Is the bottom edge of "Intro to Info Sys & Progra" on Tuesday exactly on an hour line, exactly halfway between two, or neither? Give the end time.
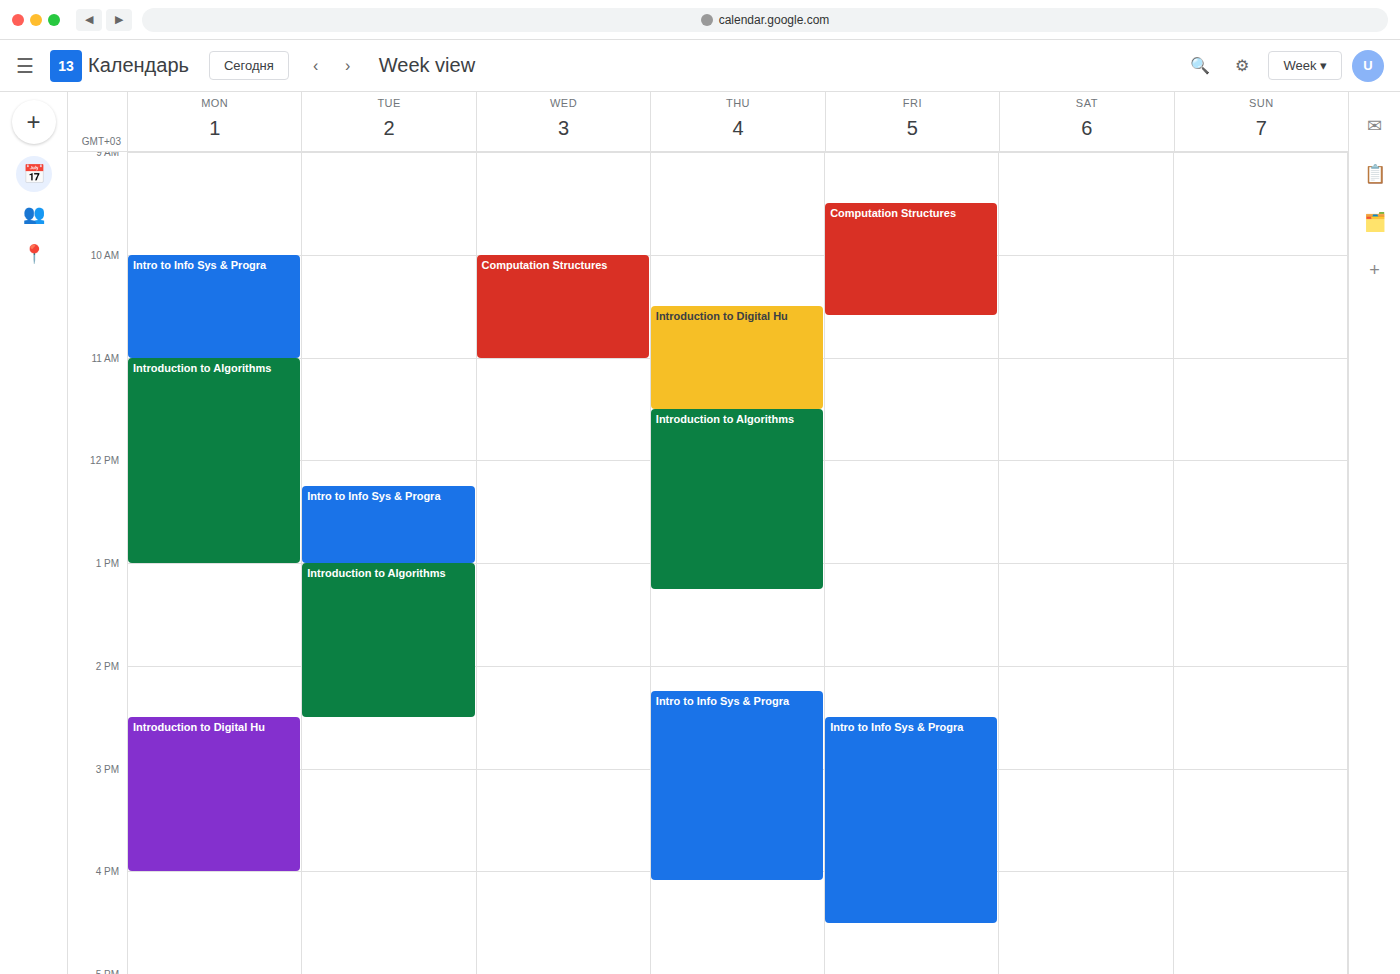
1:00 PM -- exactly on the 1 PM line.